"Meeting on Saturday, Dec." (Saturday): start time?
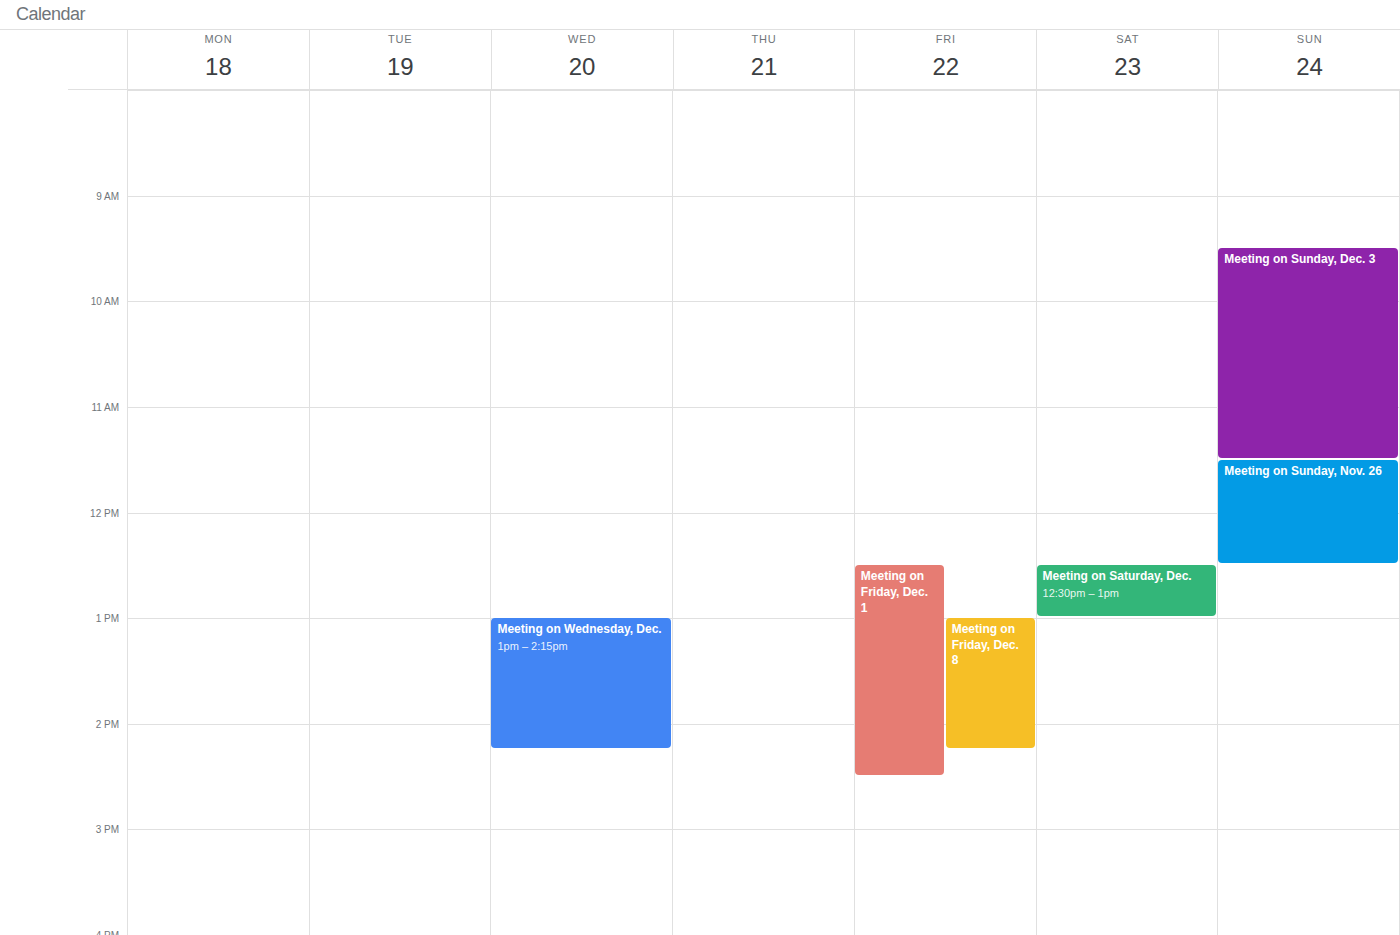
12:30